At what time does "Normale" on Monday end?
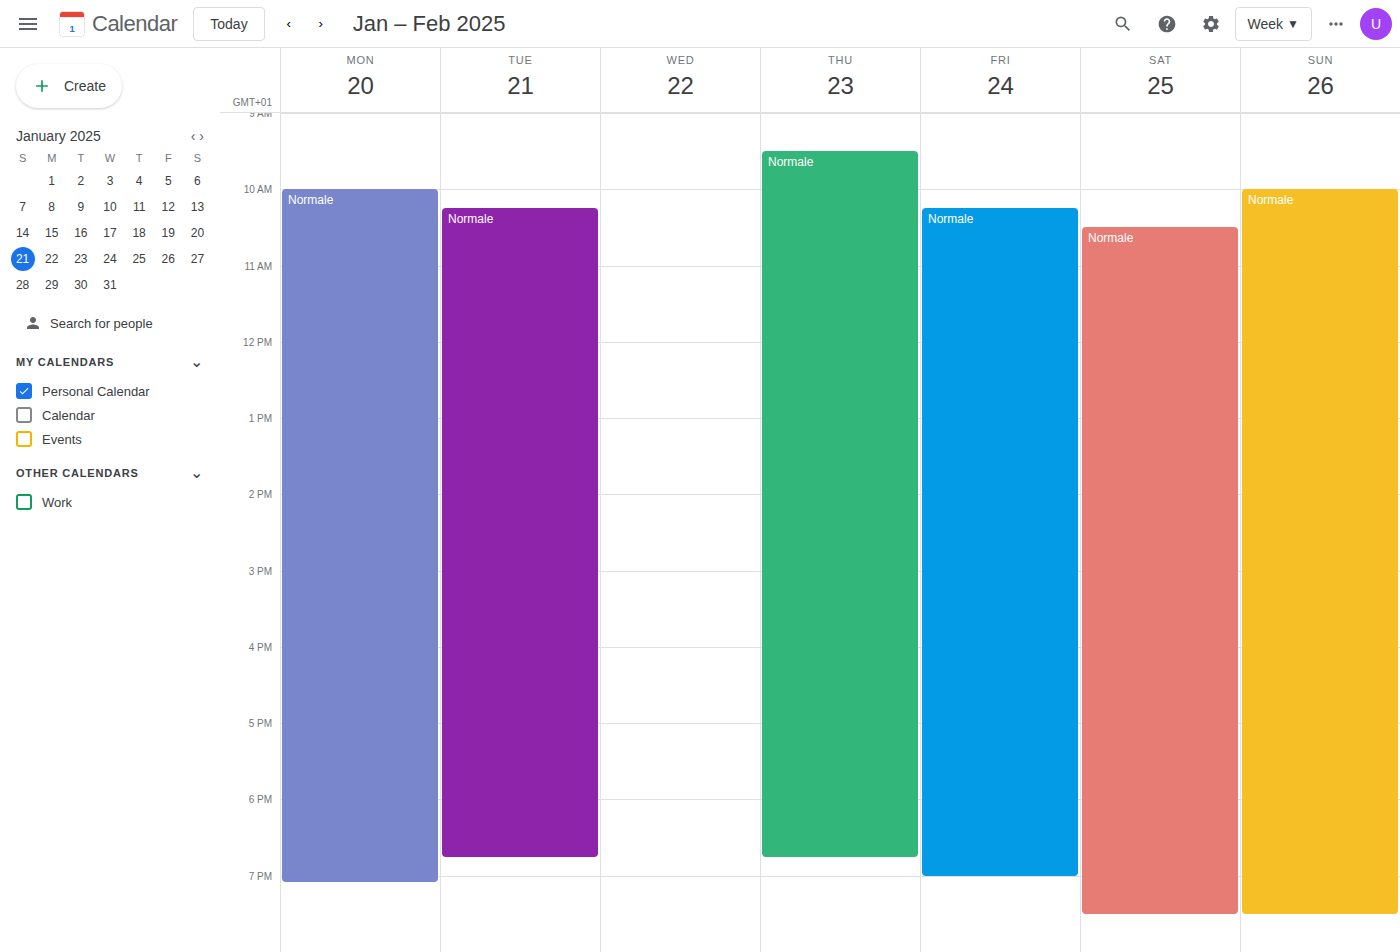
7:05 PM